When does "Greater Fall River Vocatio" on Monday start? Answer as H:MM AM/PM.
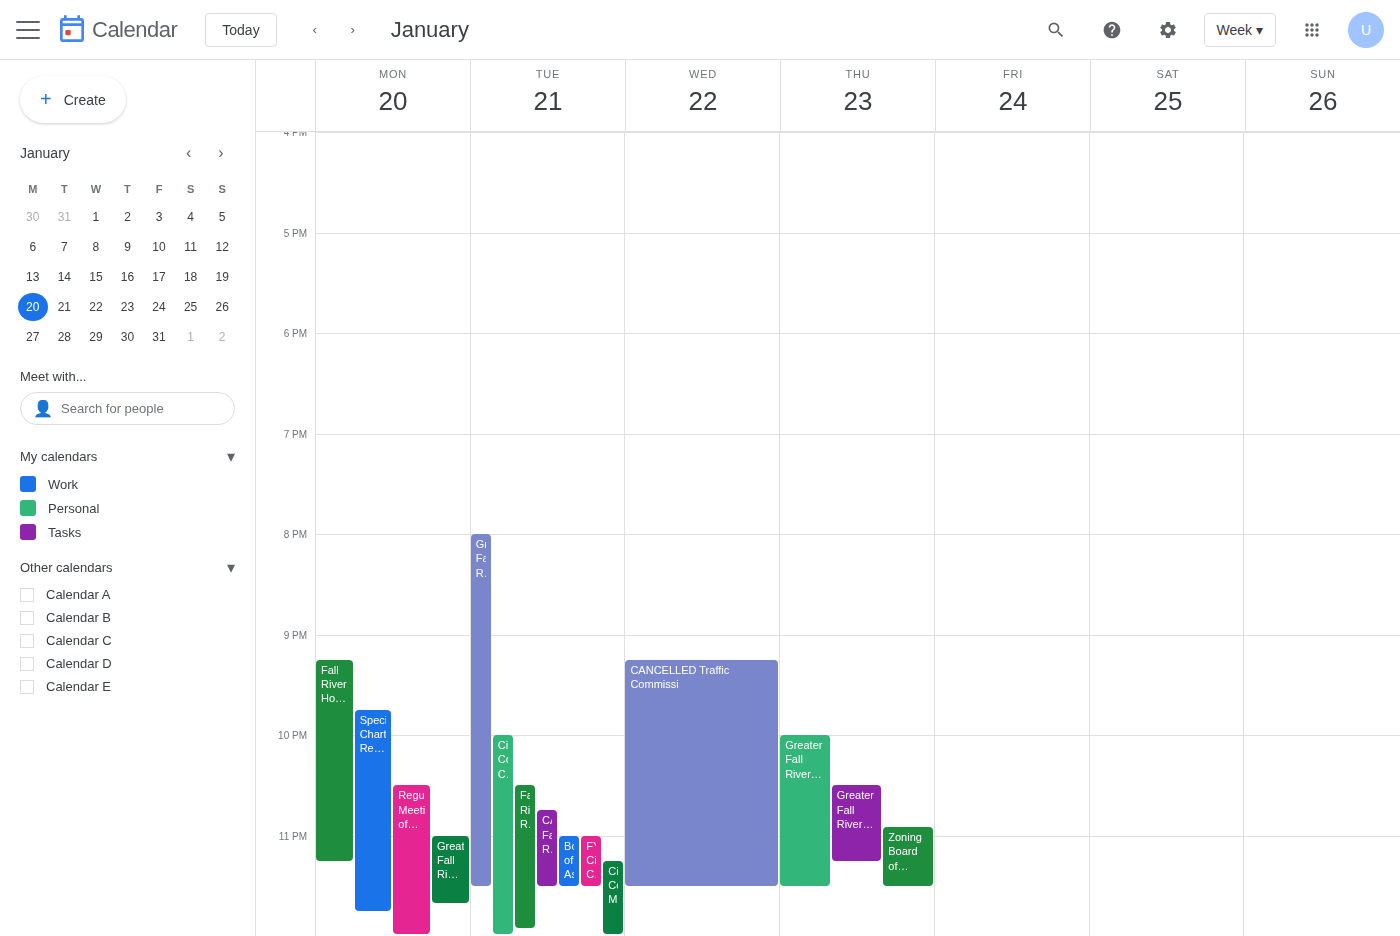
11:00 PM